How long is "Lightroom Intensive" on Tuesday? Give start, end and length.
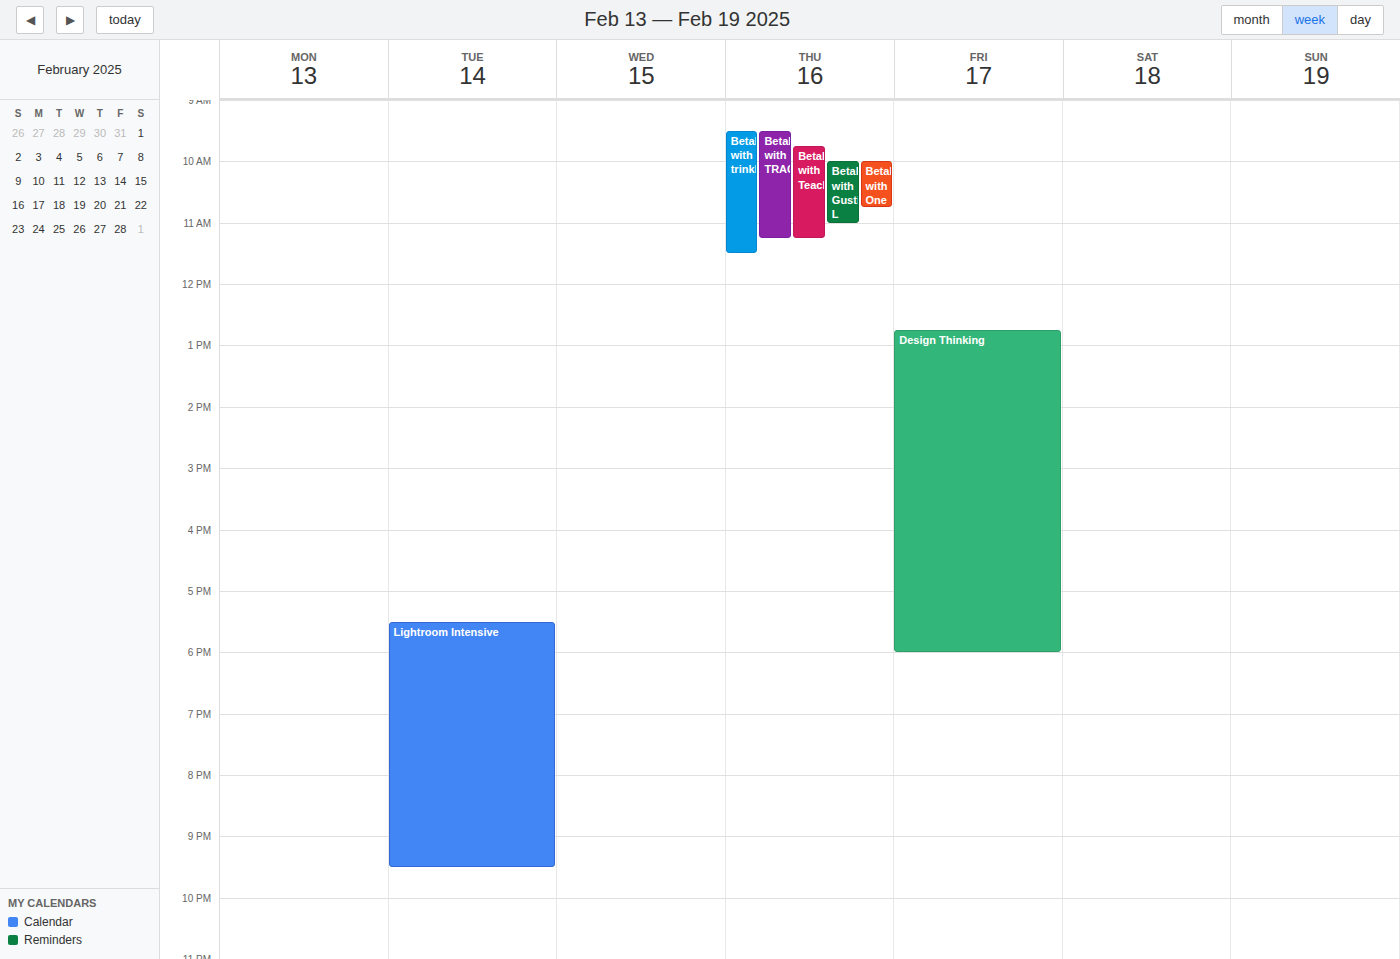
5:30 PM to 9:30 PM, 4 hours